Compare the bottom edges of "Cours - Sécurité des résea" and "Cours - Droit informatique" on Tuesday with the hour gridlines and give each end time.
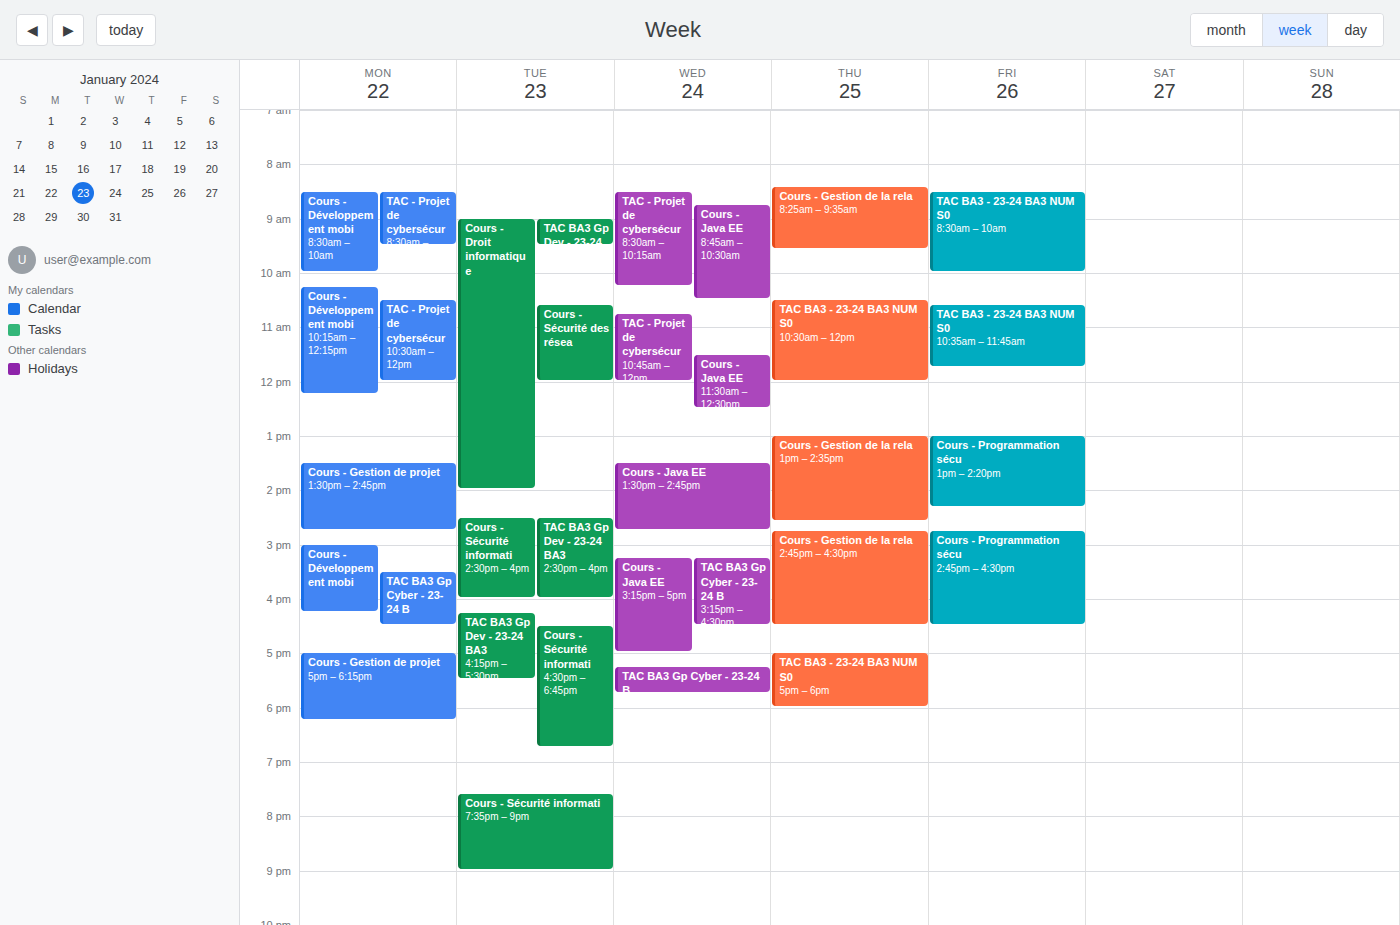
"Cours - Sécurité des résea": 12:00, exactly on the 12:00 line. "Cours - Droit informatique": 14:00, exactly on the 14:00 line.